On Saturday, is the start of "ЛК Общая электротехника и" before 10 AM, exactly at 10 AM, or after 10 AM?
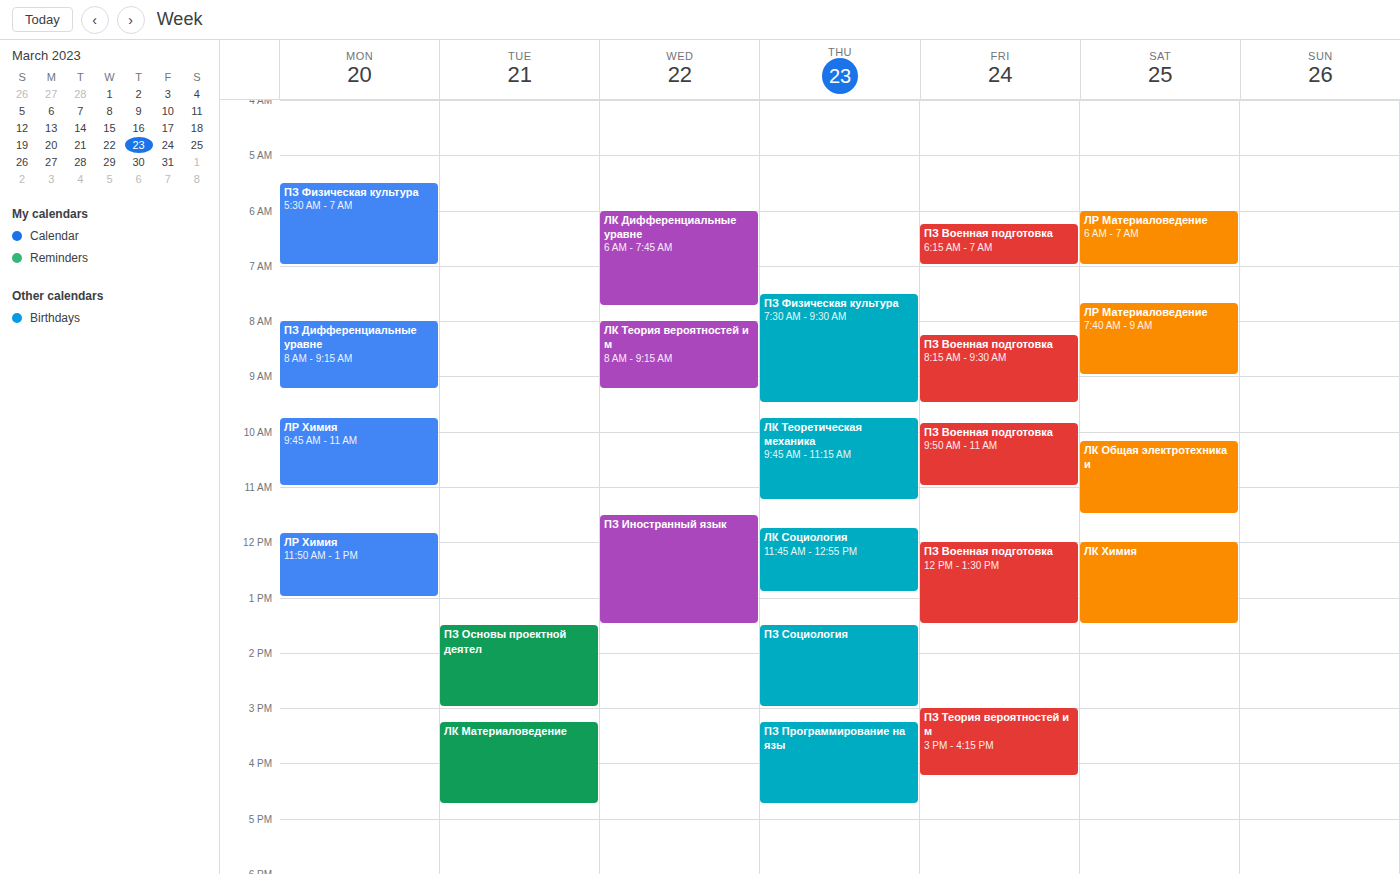
10:10 AM -- after 10 AM, 10 minutes below the 10 AM line.